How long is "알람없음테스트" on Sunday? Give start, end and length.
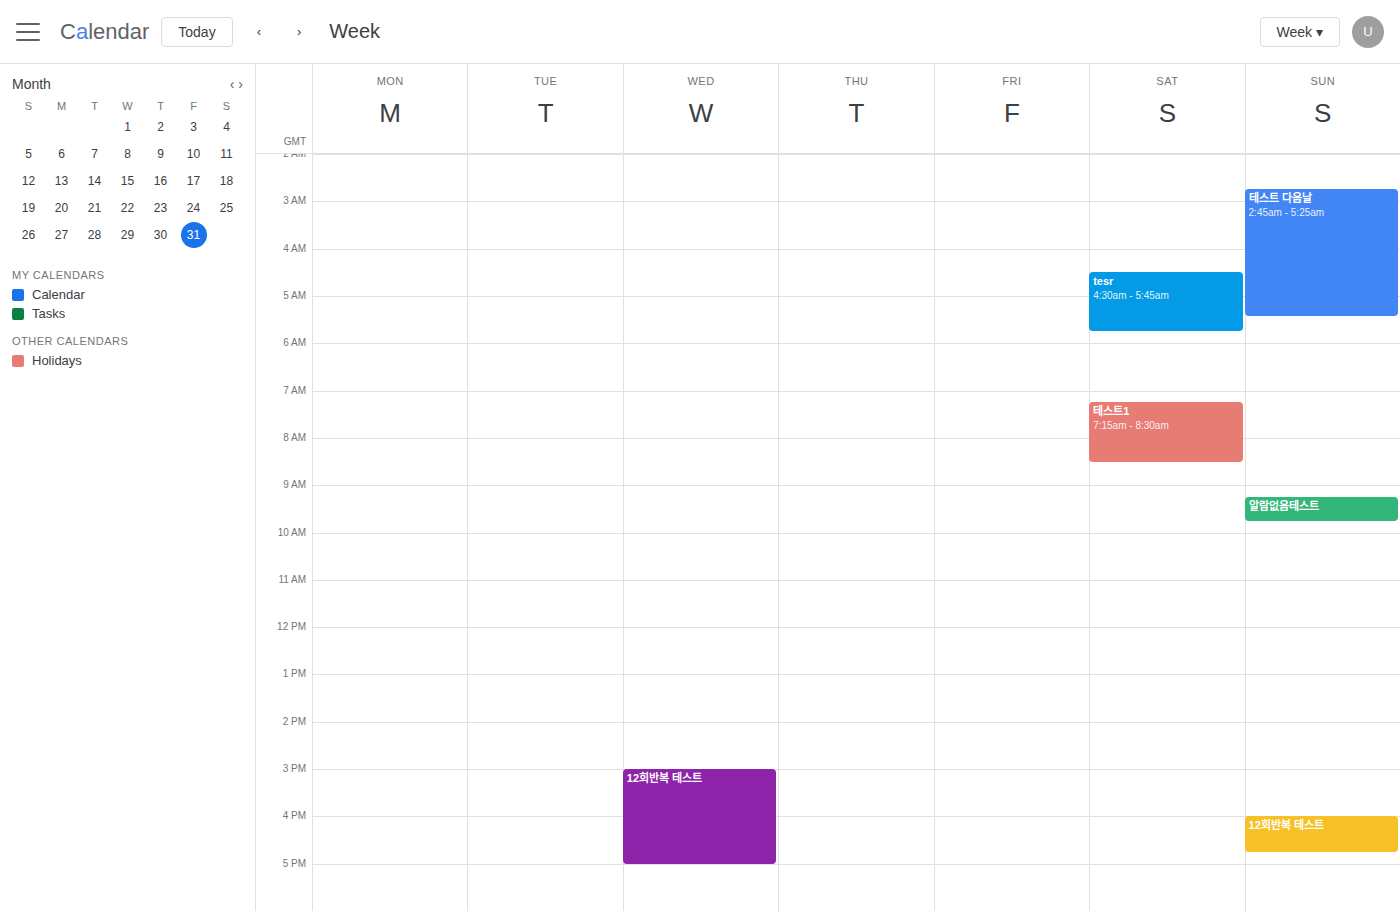
9:15 AM to 9:45 AM, 30 minutes